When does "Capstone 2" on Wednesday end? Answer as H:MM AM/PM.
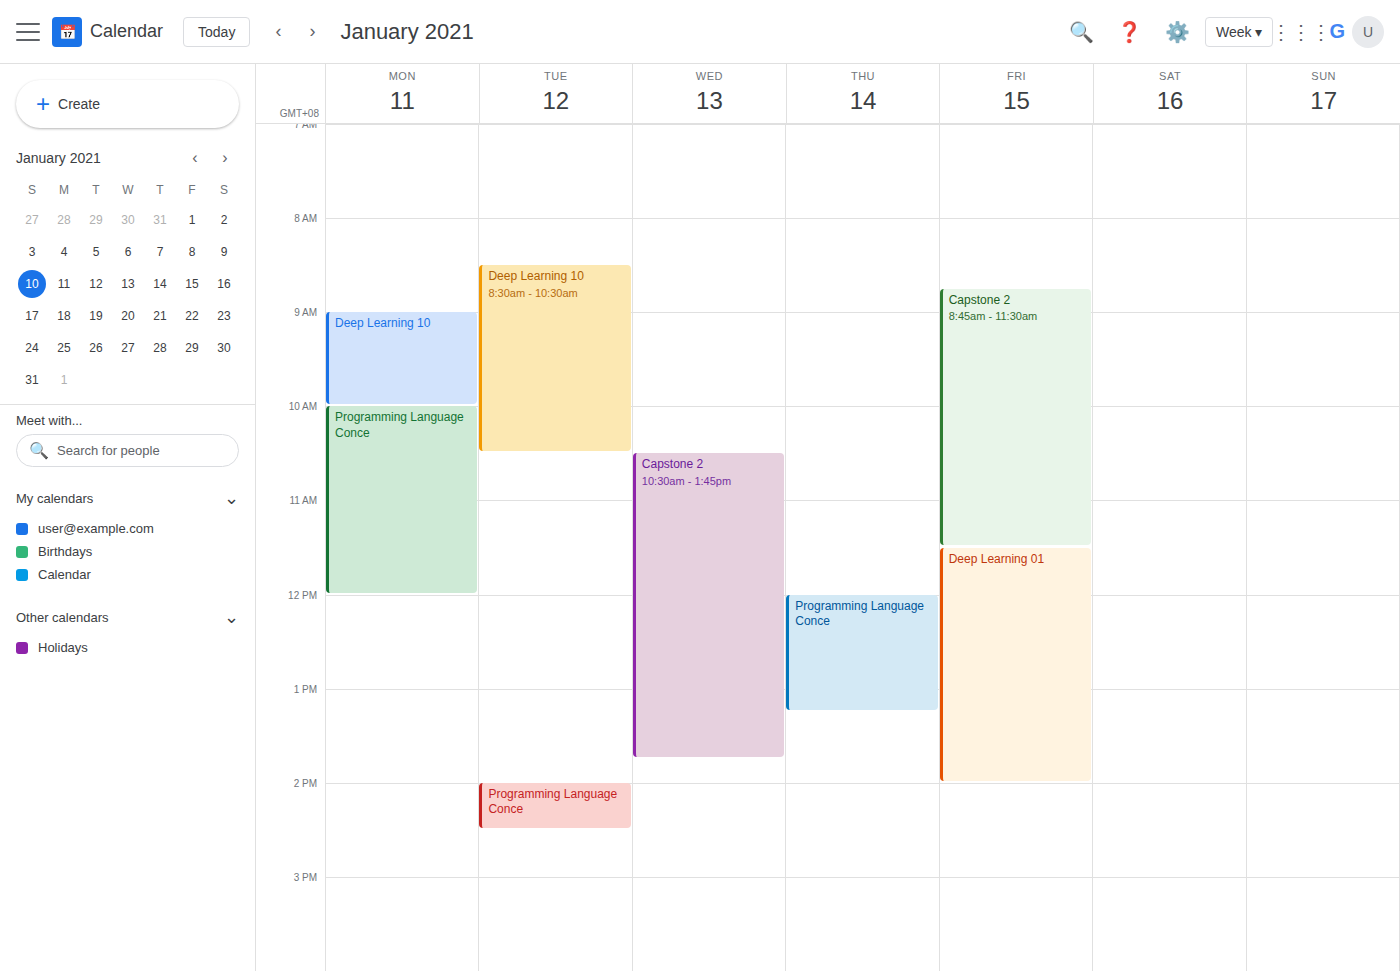
1:45 PM